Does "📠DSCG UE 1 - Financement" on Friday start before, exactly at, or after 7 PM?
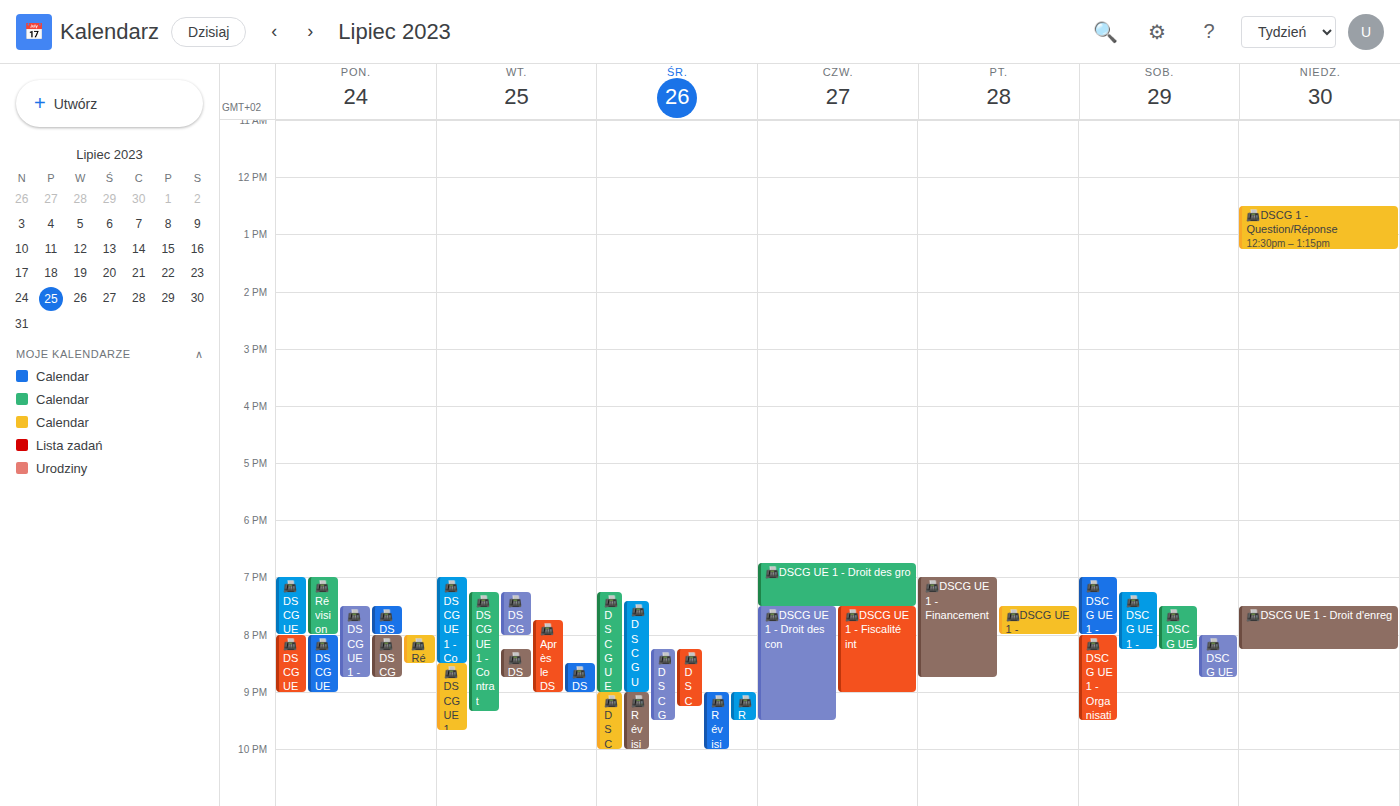
7:00 PM -- exactly at 7 PM, on the 7 PM line.